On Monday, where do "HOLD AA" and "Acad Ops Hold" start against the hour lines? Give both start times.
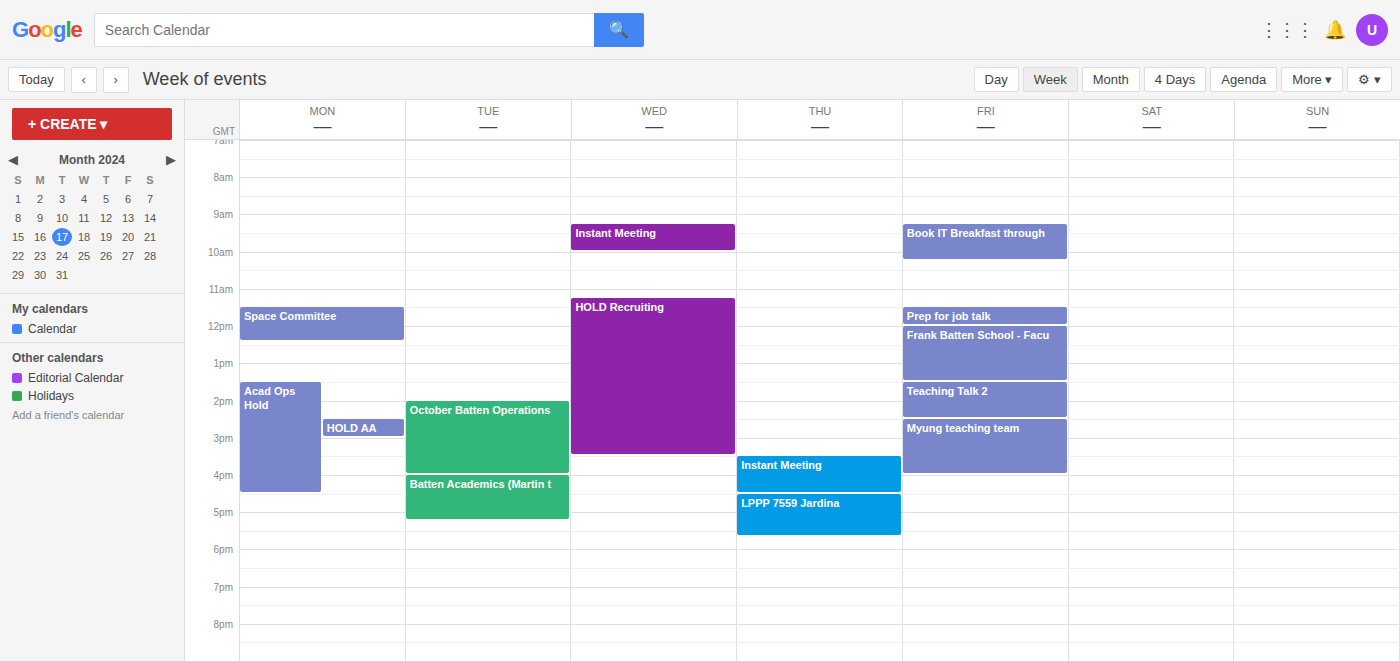
"HOLD AA": 2:30 PM, halfway between the 2 PM and 3 PM lines. "Acad Ops Hold": 1:30 PM, halfway between the 1 PM and 2 PM lines.